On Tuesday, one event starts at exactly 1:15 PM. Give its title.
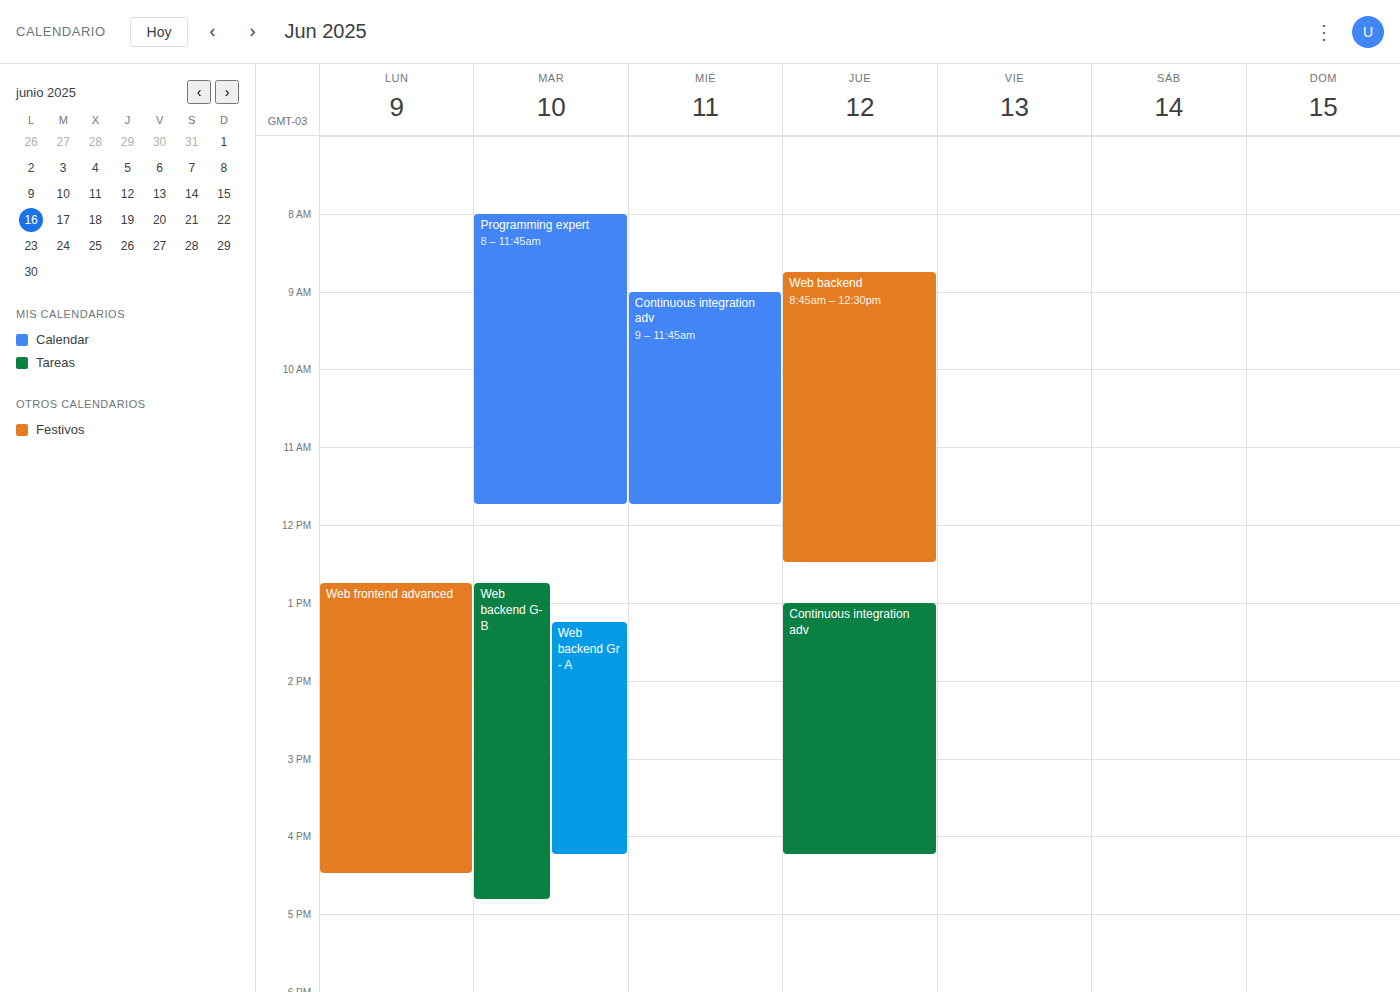
"Web backend Gr - A"